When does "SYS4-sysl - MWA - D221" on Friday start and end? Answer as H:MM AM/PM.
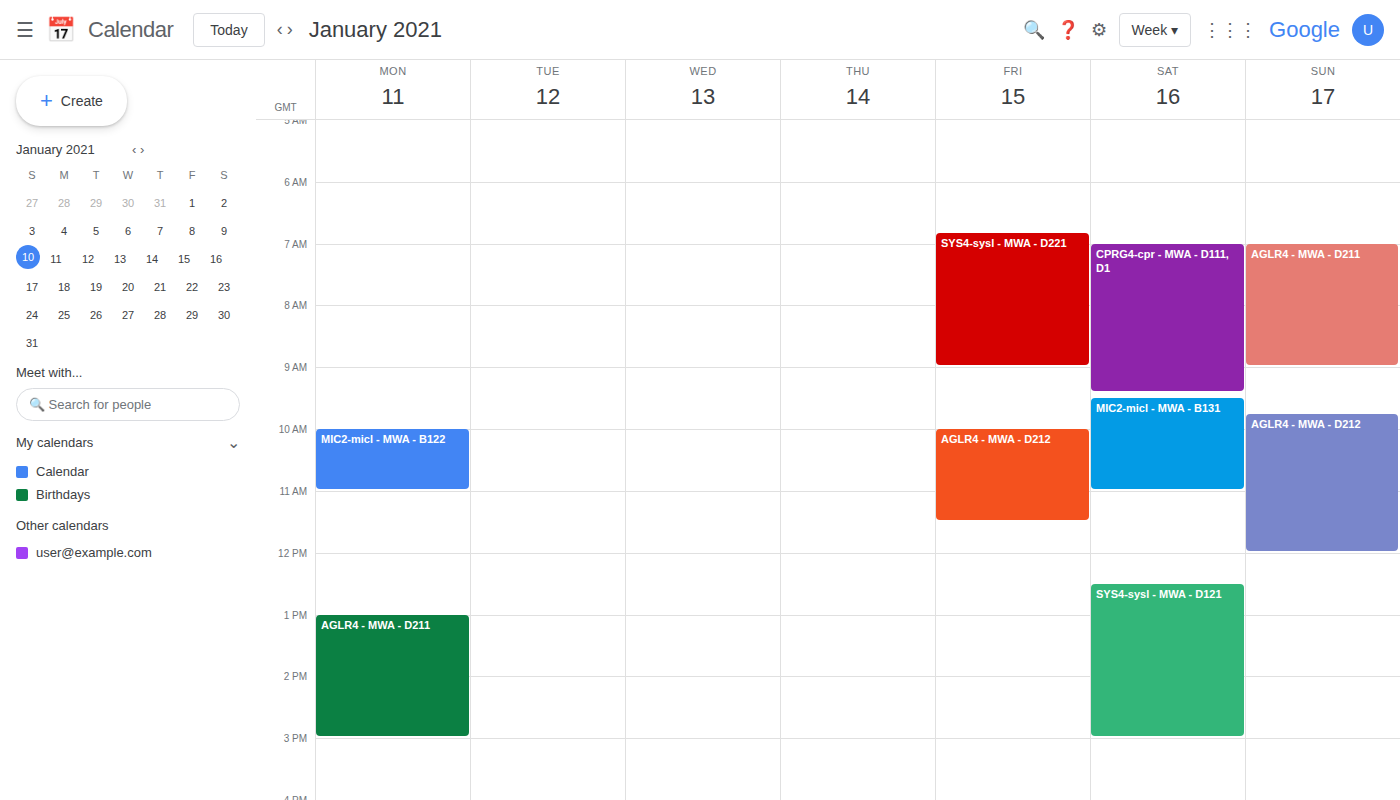
6:50 AM to 9:00 AM